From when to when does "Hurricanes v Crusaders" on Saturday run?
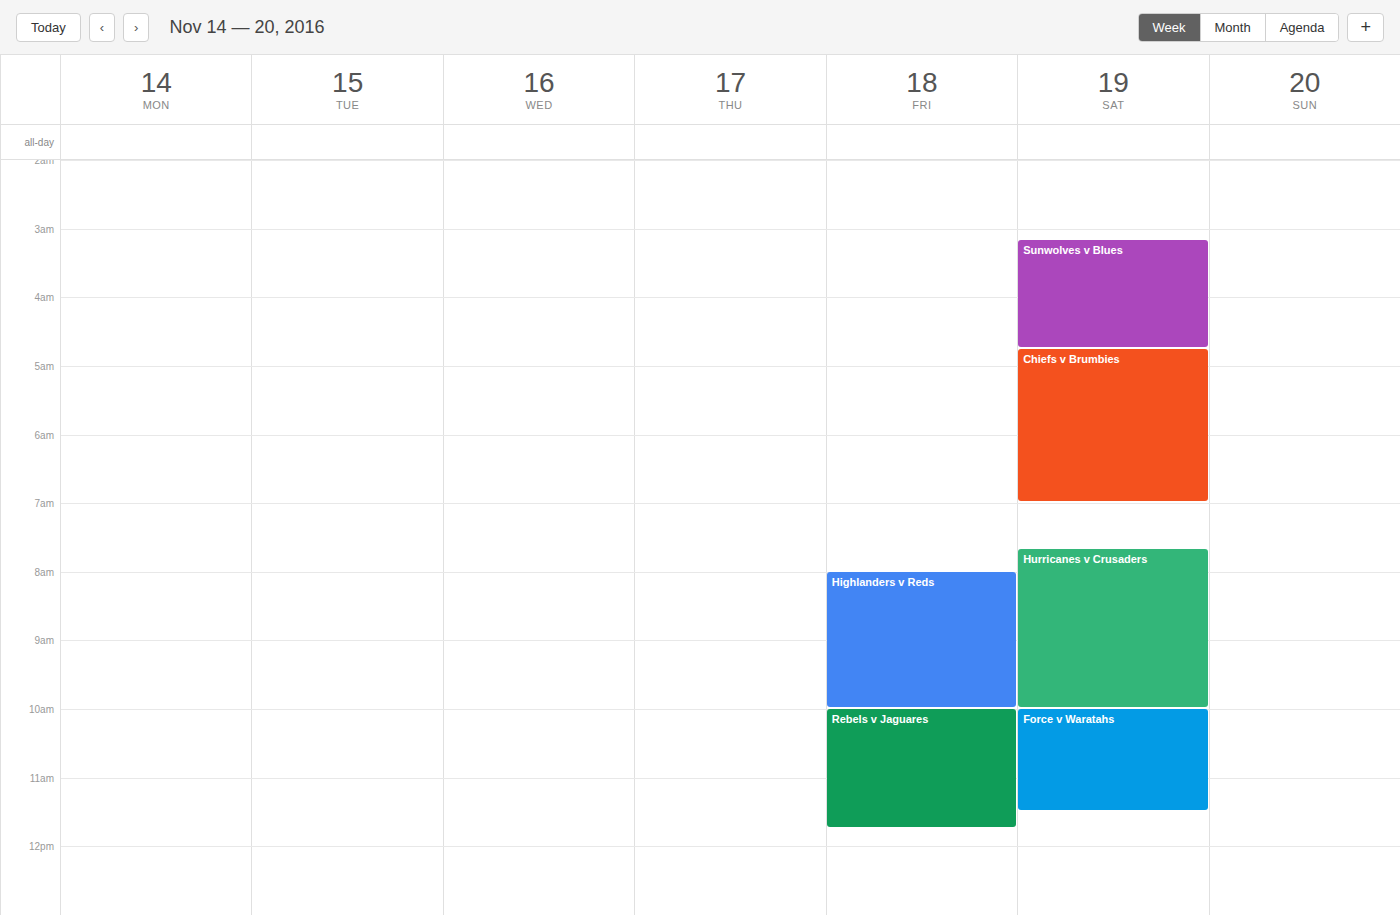
7:40 AM to 10:00 AM